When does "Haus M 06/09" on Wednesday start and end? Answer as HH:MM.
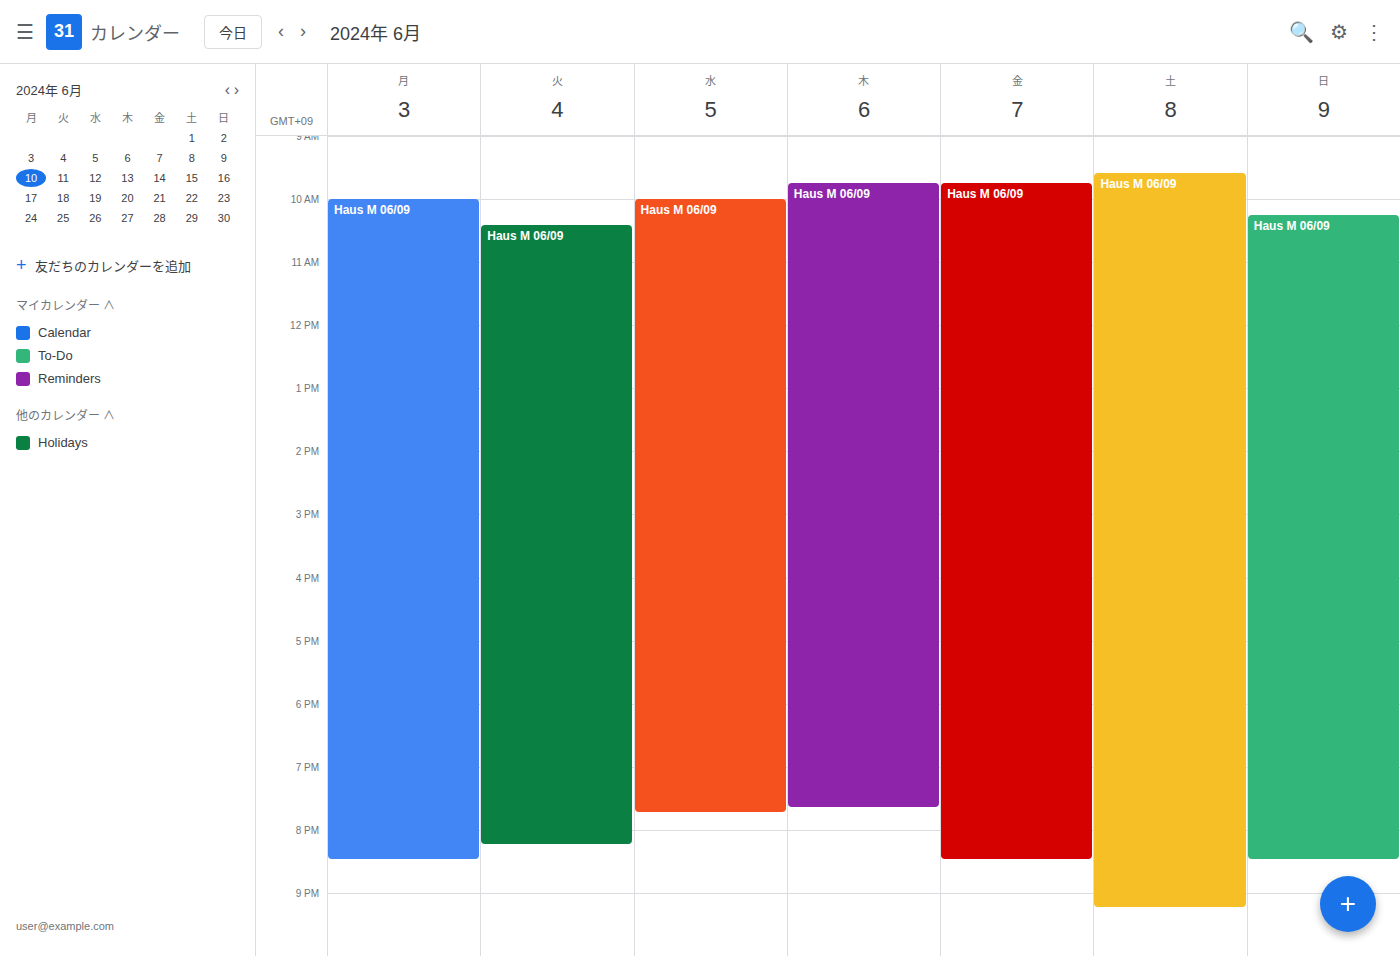
10:00 to 19:45